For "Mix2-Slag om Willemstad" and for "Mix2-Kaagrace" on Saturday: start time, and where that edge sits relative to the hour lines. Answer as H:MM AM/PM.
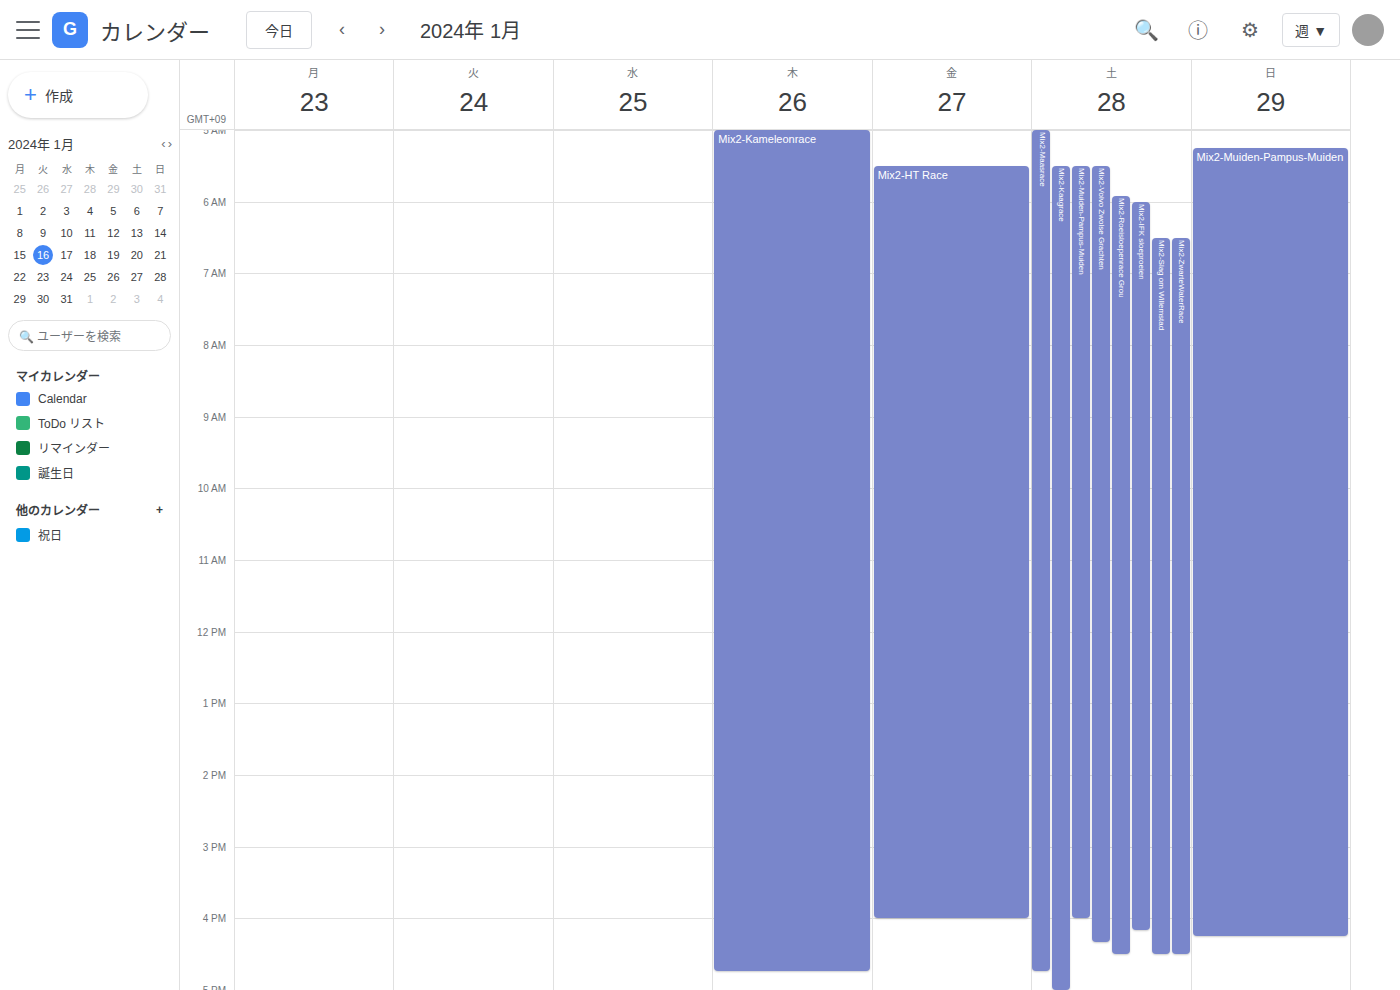
"Mix2-Slag om Willemstad": 6:30 AM, halfway between the 6 AM and 7 AM lines. "Mix2-Kaagrace": 5:30 AM, halfway between the 5 AM and 6 AM lines.